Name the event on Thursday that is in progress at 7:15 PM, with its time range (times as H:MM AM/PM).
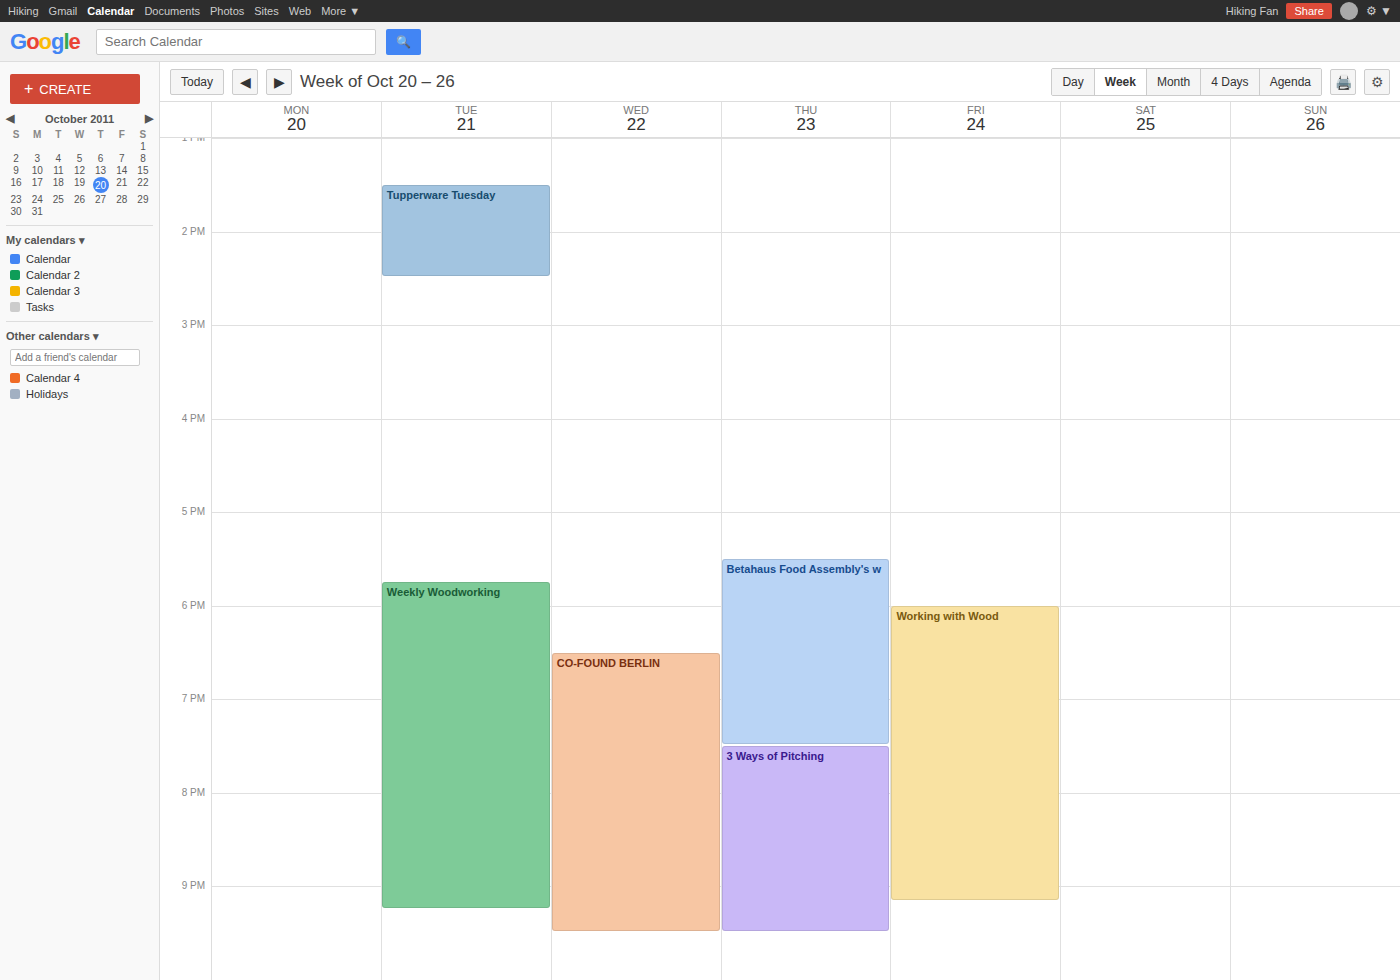
"Betahaus Food Assembly's w", 5:30 PM to 7:30 PM